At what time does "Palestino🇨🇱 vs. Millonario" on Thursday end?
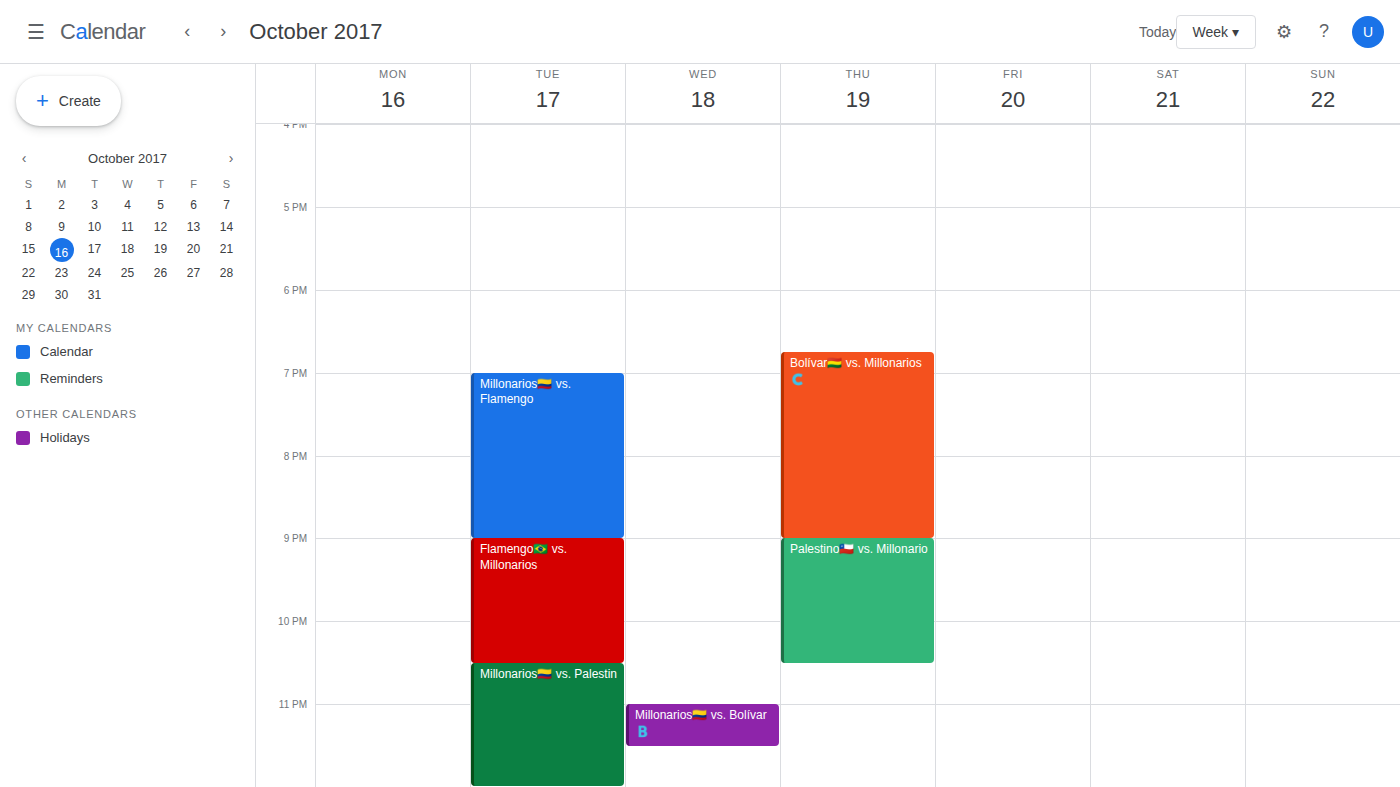
10:30 PM